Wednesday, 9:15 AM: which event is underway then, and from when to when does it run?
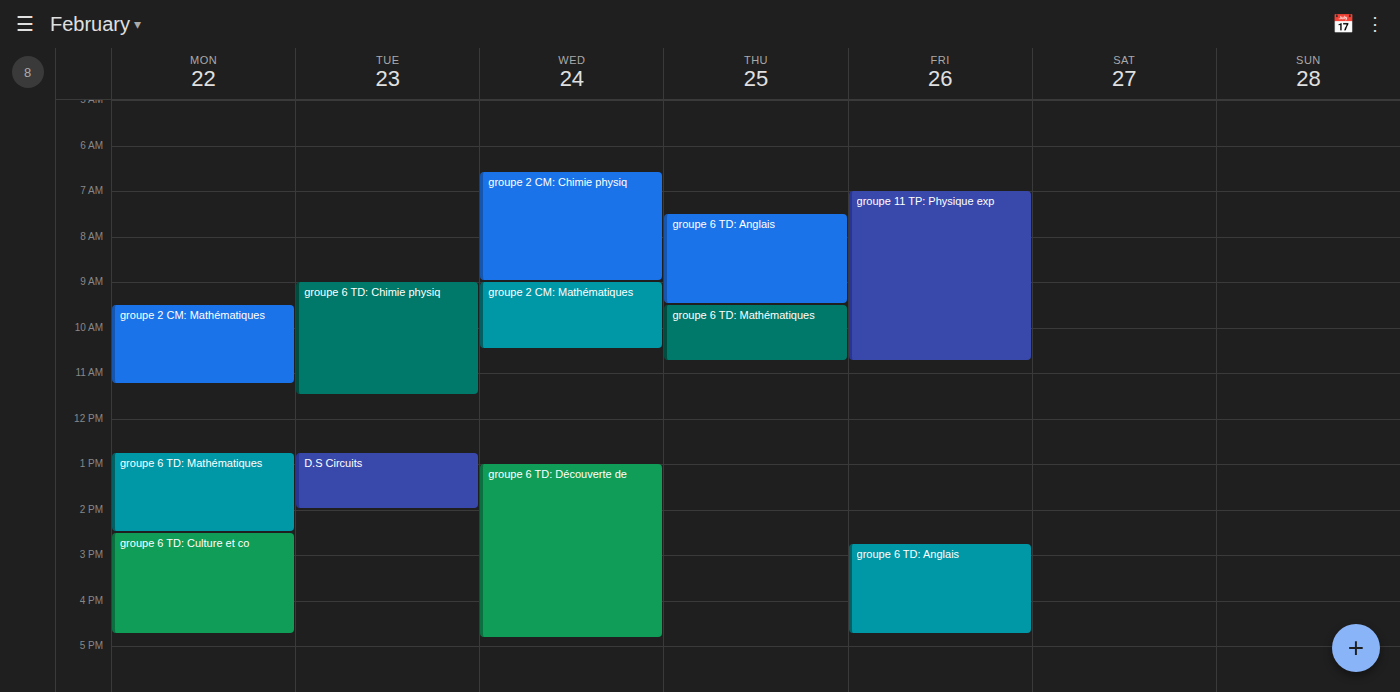
"groupe 2 CM: Mathématiques", 9:00 AM to 10:30 AM